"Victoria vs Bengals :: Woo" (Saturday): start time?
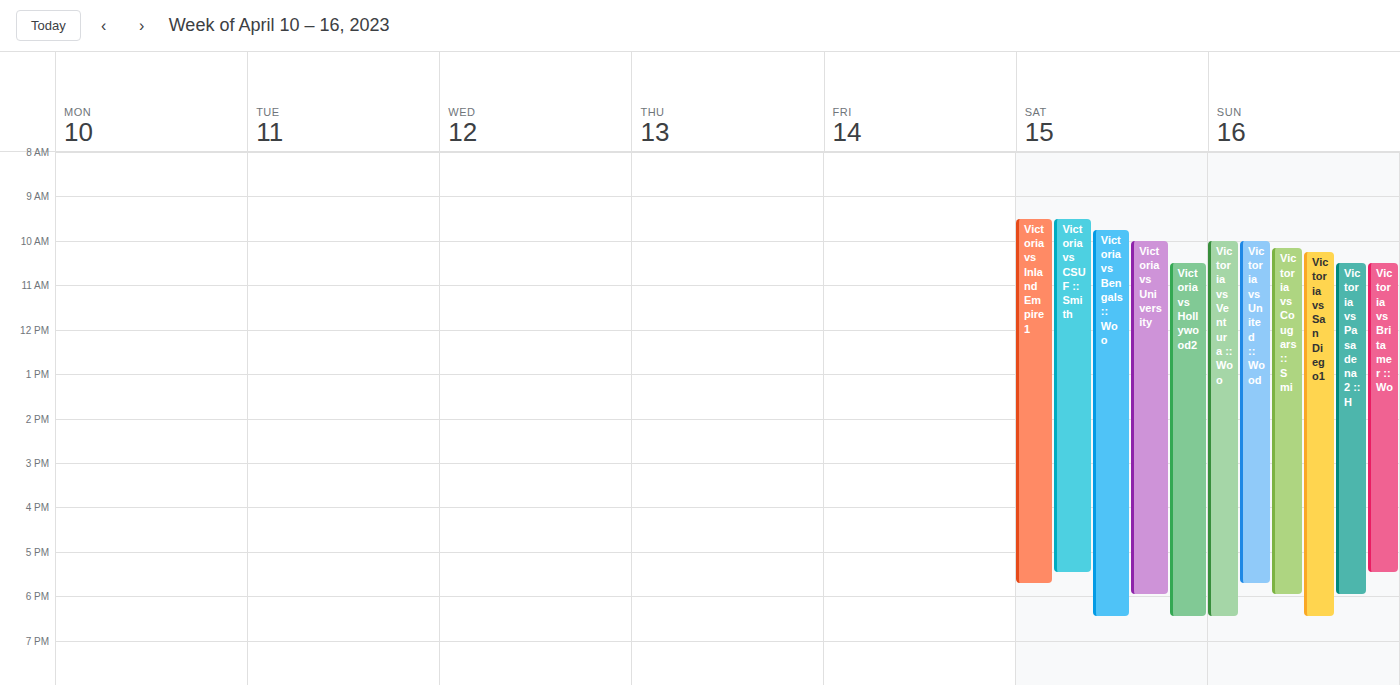
9:45 AM